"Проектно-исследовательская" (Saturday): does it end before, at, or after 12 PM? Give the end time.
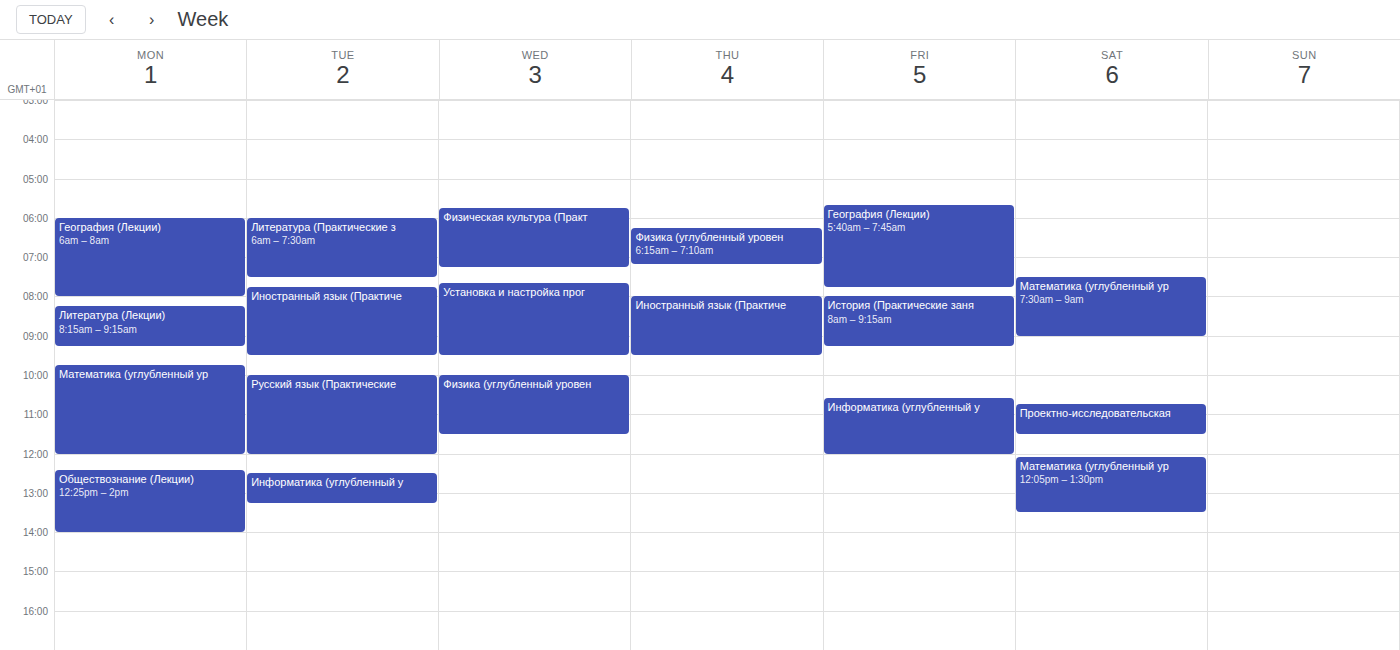
11:30 AM -- before 12 PM, 30 minutes above the 12 PM line.